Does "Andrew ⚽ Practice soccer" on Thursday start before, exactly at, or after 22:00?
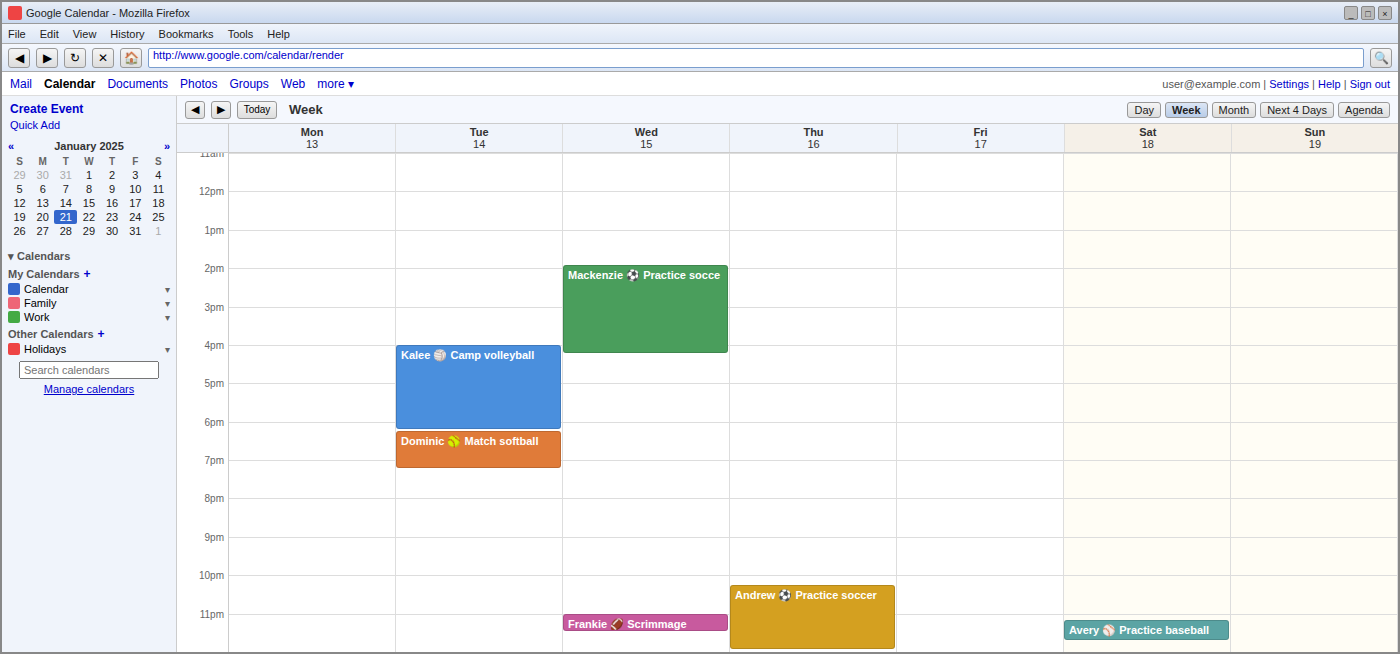
22:15 -- after 22:00, 15 minutes below the 22:00 line.